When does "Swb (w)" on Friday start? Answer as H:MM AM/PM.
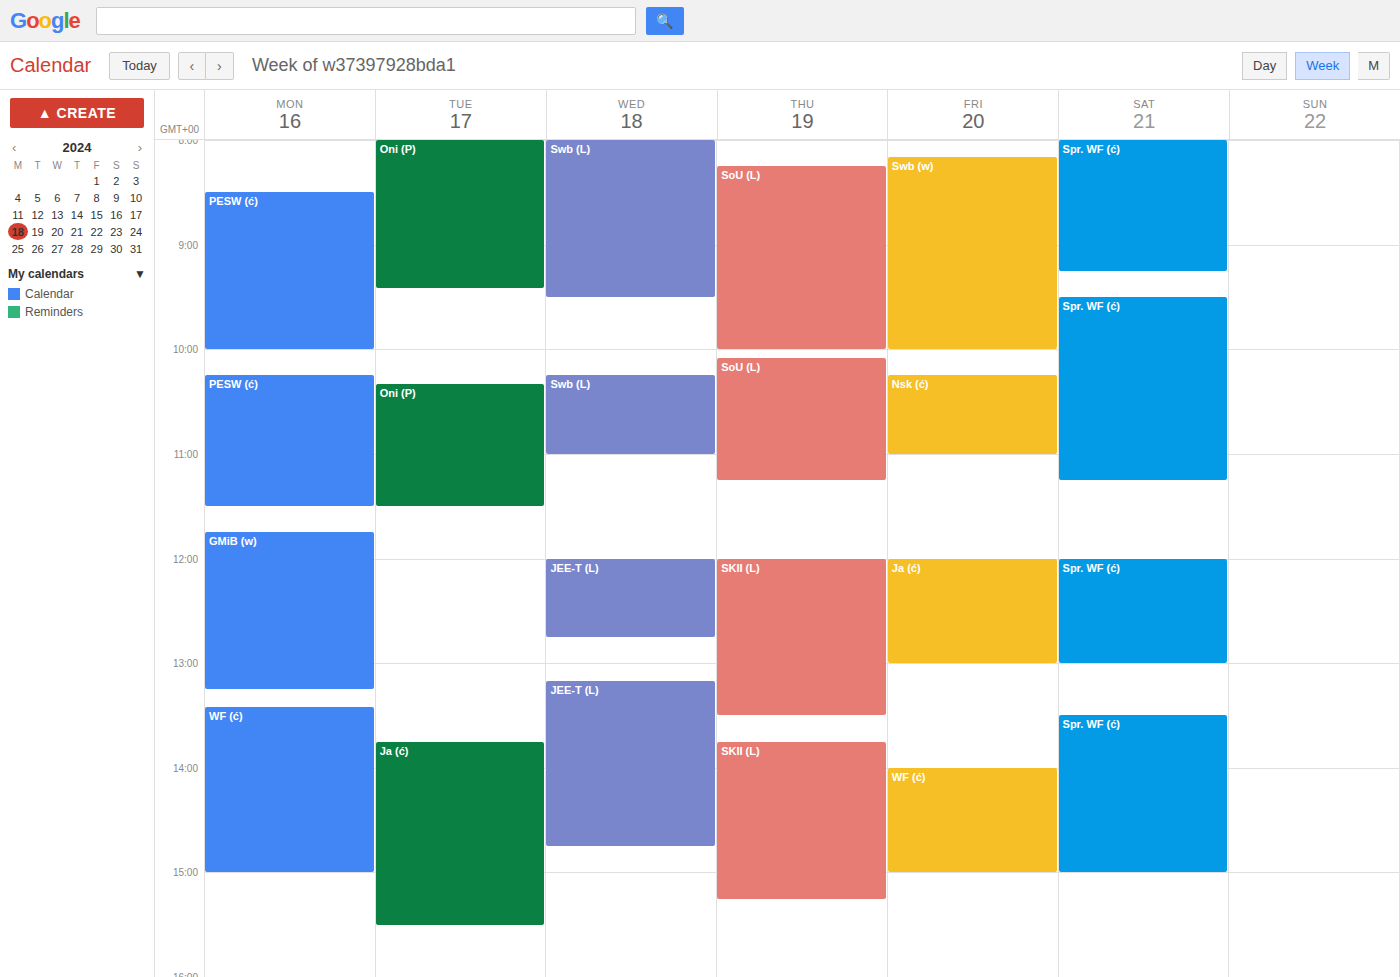
8:10 AM